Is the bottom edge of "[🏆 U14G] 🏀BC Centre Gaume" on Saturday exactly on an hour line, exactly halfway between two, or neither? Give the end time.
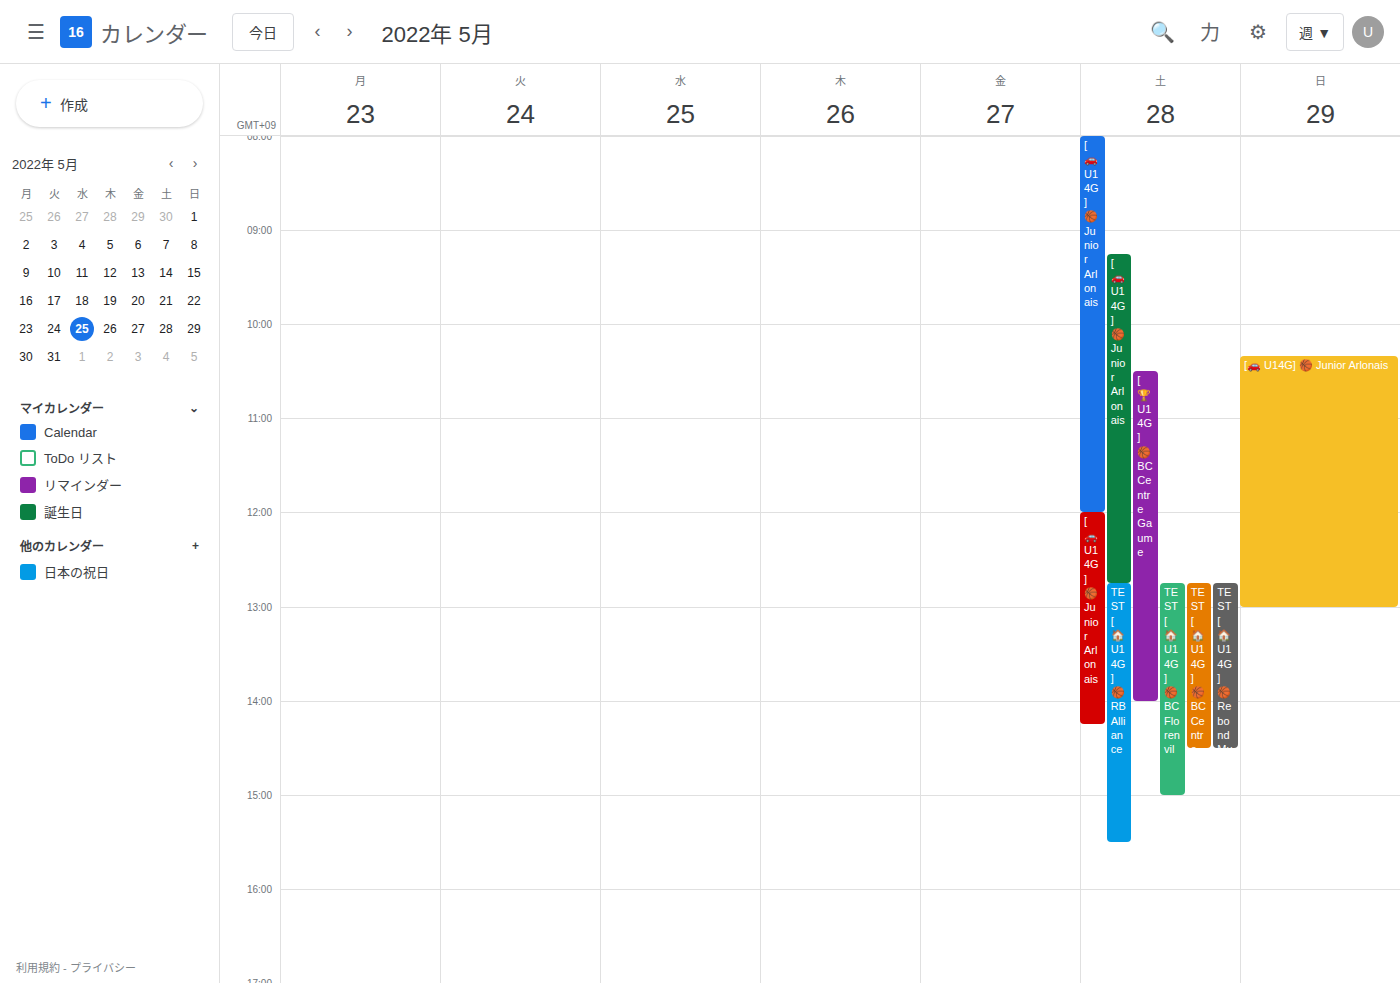
2:00 PM -- exactly on the 2 PM line.